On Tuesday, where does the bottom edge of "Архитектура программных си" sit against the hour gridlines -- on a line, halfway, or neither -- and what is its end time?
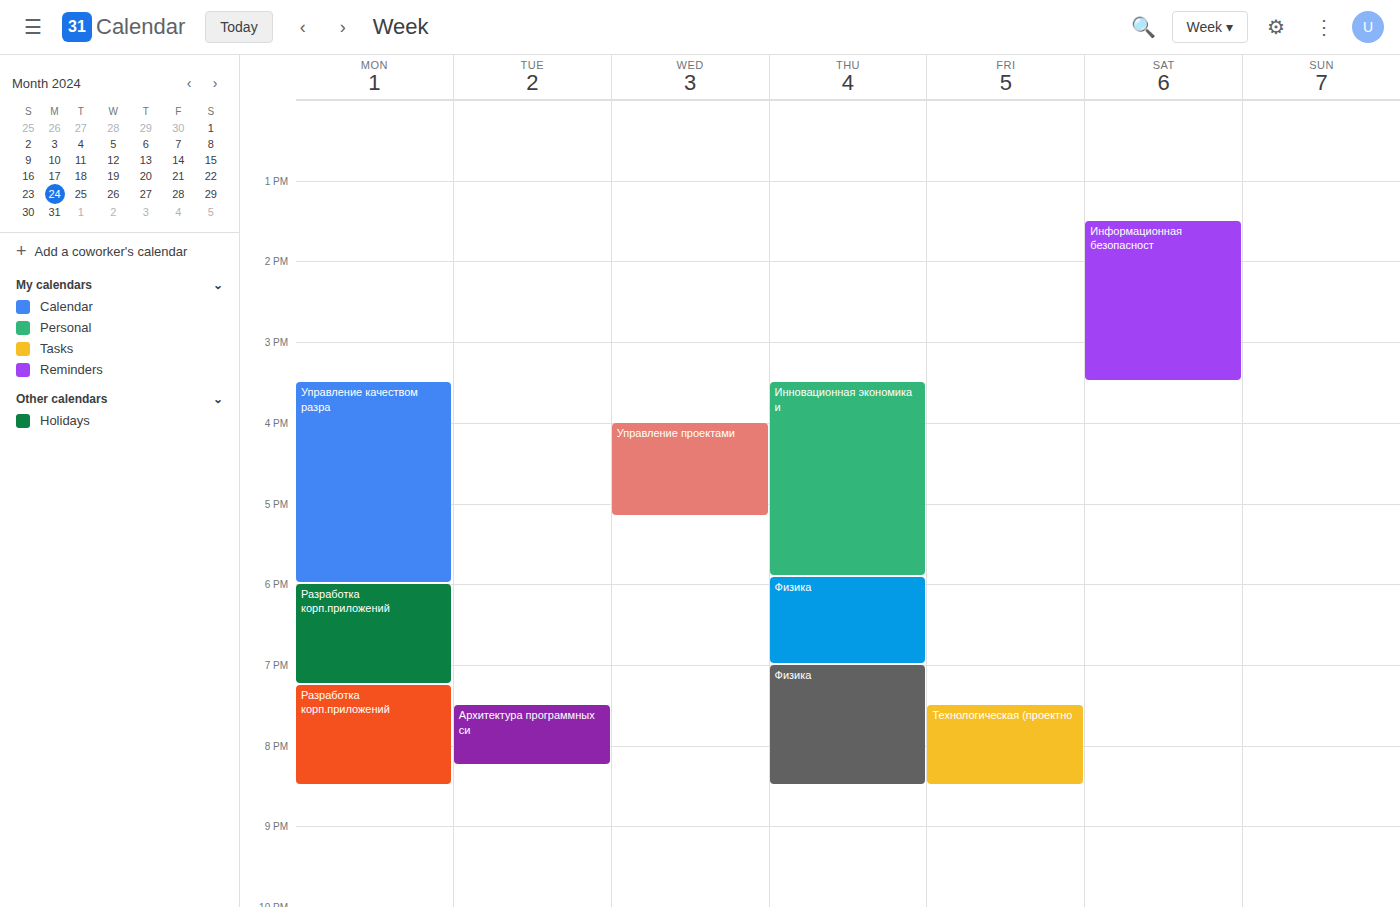
8:15 PM -- neither: a quarter of the way from the 8 PM line to the 9 PM line.